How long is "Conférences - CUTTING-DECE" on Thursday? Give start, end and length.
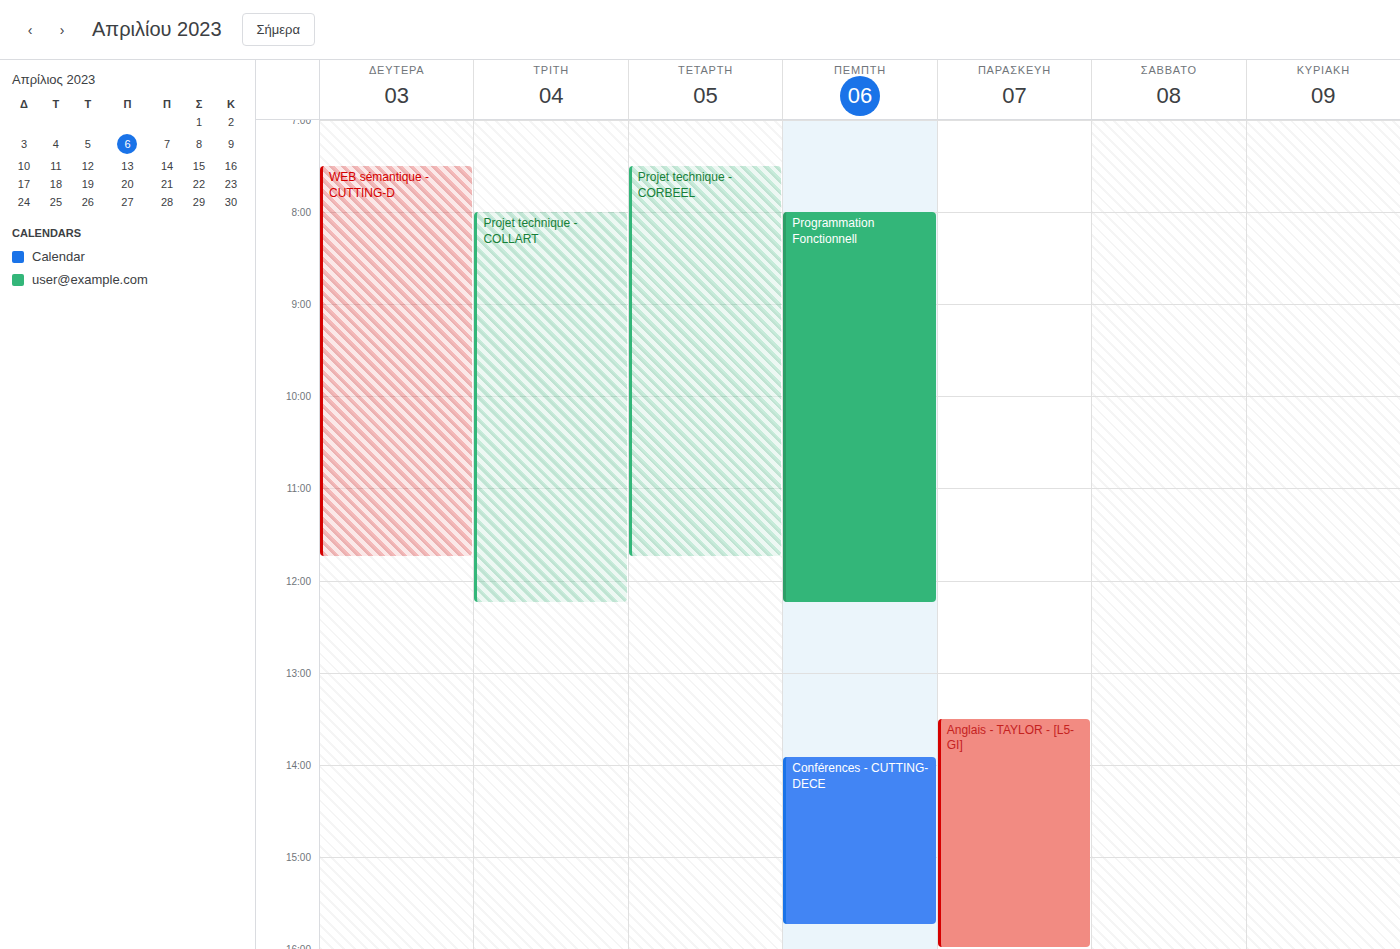
1:55 PM to 3:45 PM, 1 hour 50 minutes